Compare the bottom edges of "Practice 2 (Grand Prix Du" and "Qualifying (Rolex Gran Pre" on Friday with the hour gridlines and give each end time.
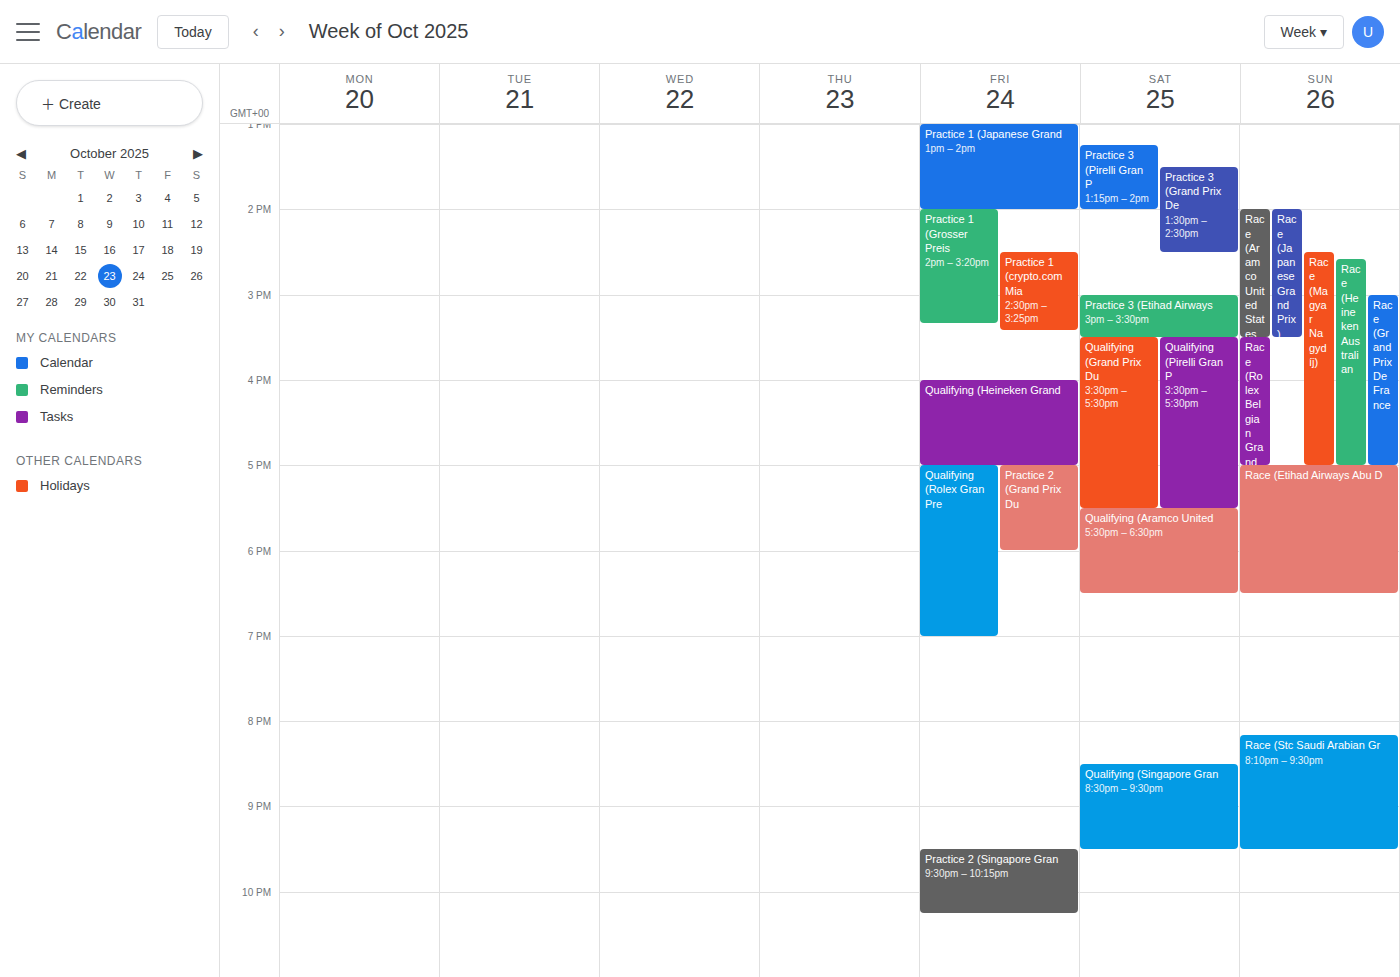
"Practice 2 (Grand Prix Du": 6:00 PM, exactly on the 6 PM line. "Qualifying (Rolex Gran Pre": 7:00 PM, exactly on the 7 PM line.